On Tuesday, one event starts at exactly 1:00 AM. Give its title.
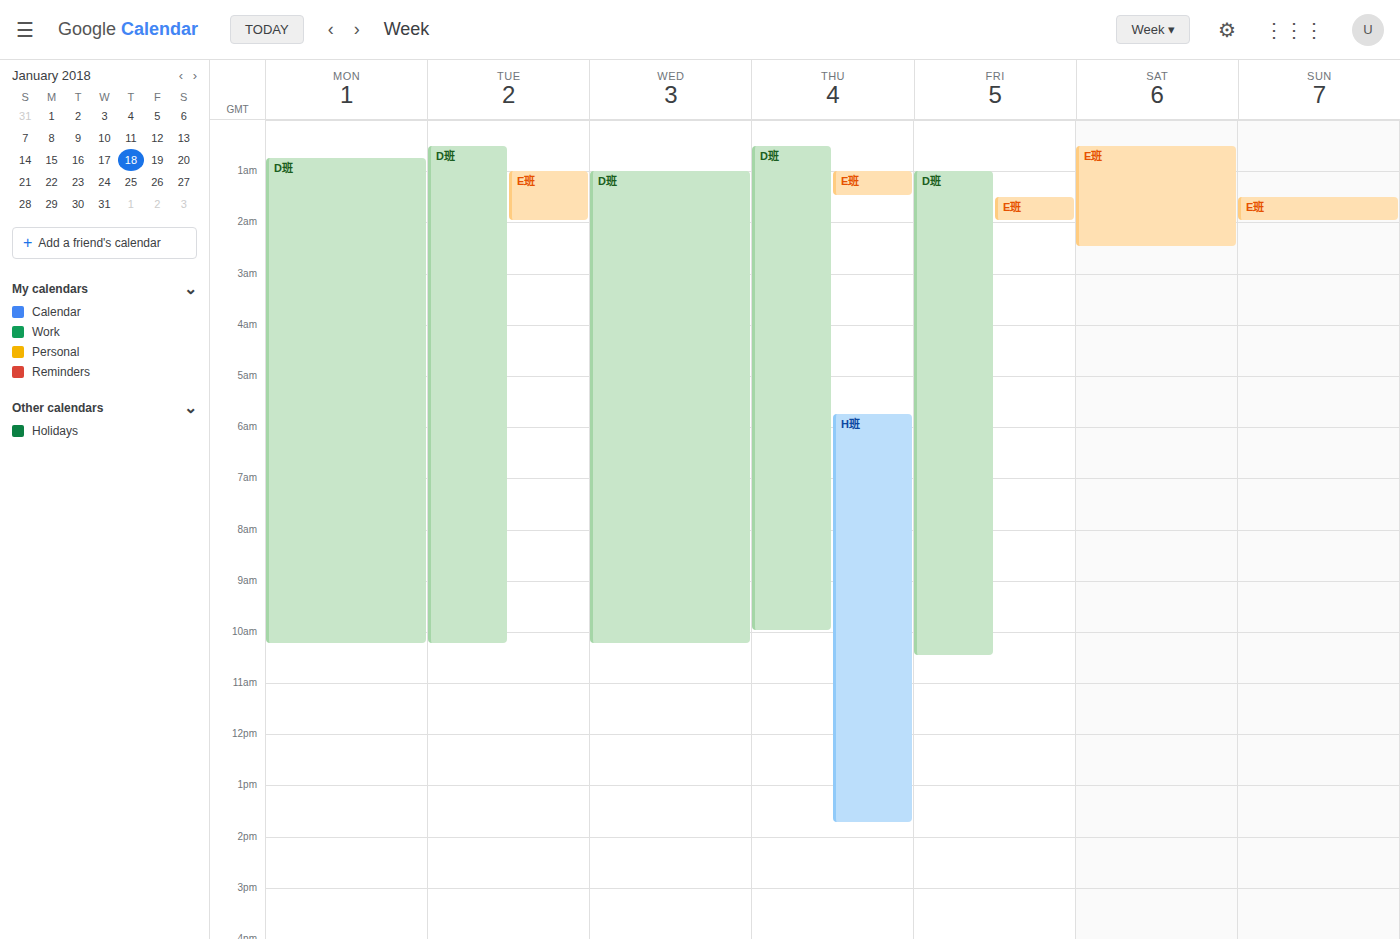
"E班"